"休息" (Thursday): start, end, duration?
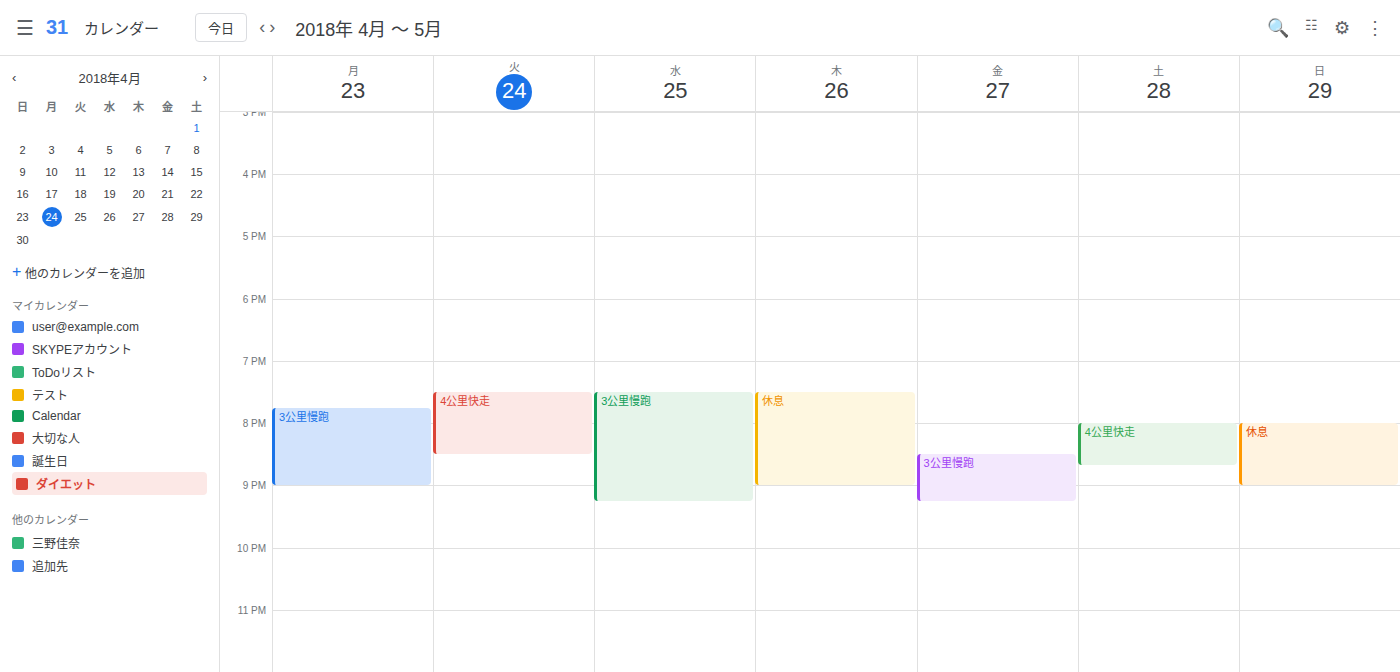
7:30 PM to 9:00 PM, 1 hour 30 minutes